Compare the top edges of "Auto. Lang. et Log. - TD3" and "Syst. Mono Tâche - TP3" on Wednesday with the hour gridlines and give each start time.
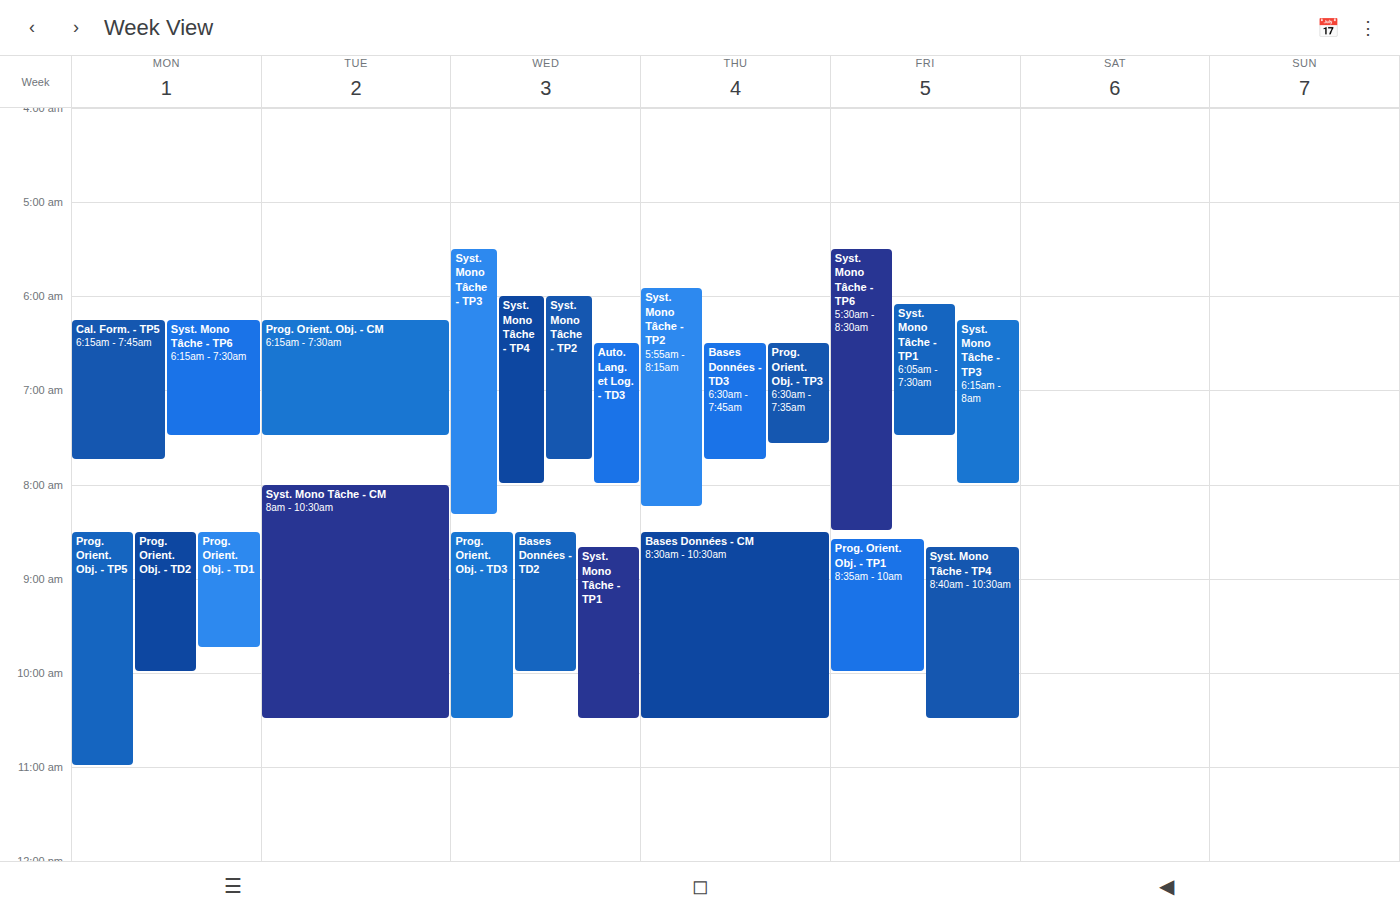
"Auto. Lang. et Log. - TD3": 6:30 AM, halfway between the 6 AM and 7 AM lines. "Syst. Mono Tâche - TP3": 5:30 AM, halfway between the 5 AM and 6 AM lines.